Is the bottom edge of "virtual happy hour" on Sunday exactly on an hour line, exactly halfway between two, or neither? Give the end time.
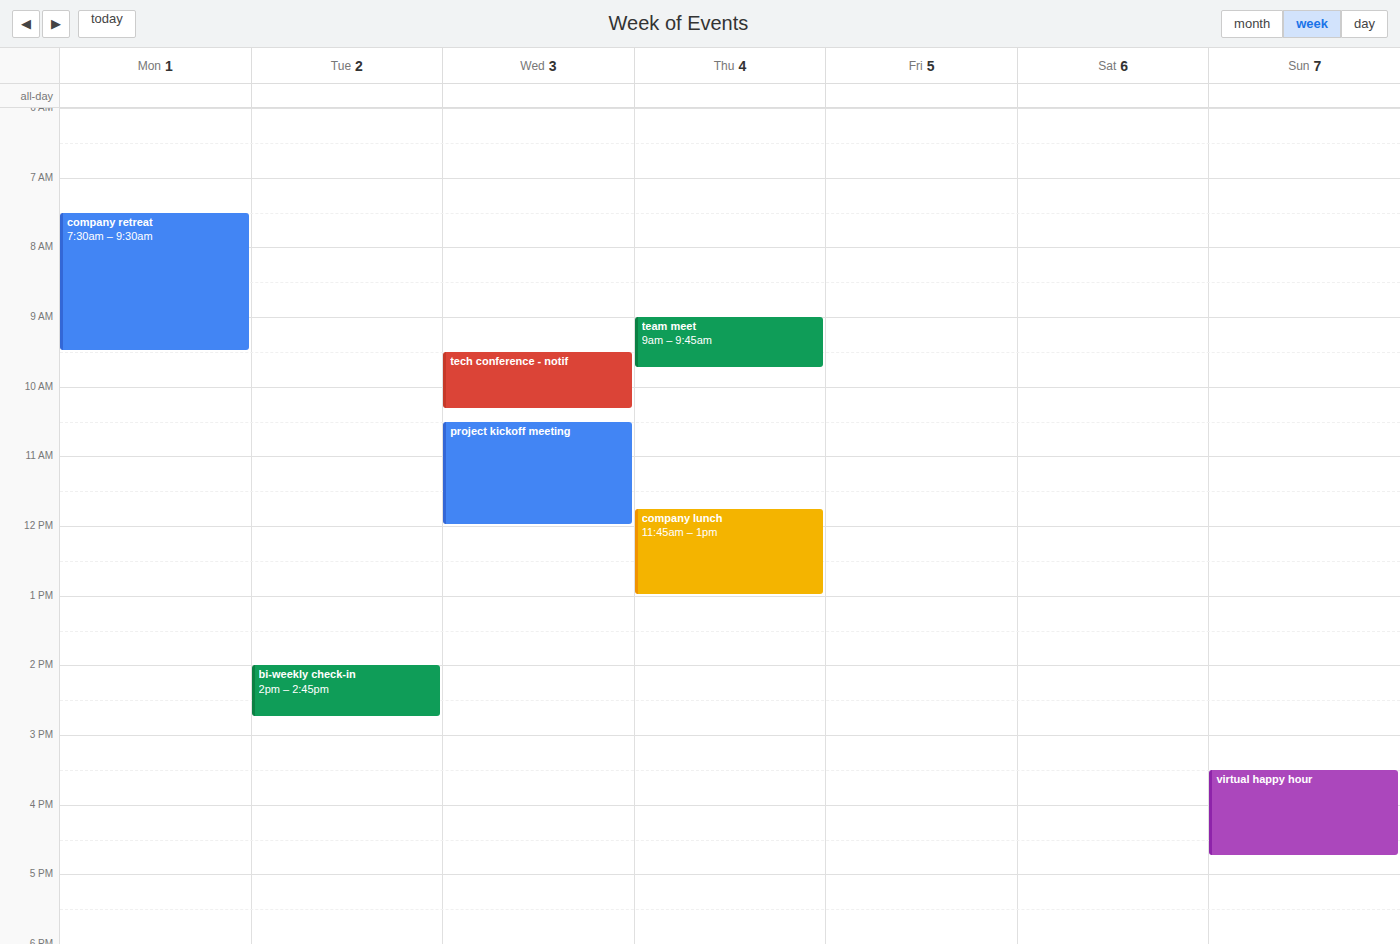
4:45 PM -- neither: three quarters of the way from the 4 PM line to the 5 PM line.